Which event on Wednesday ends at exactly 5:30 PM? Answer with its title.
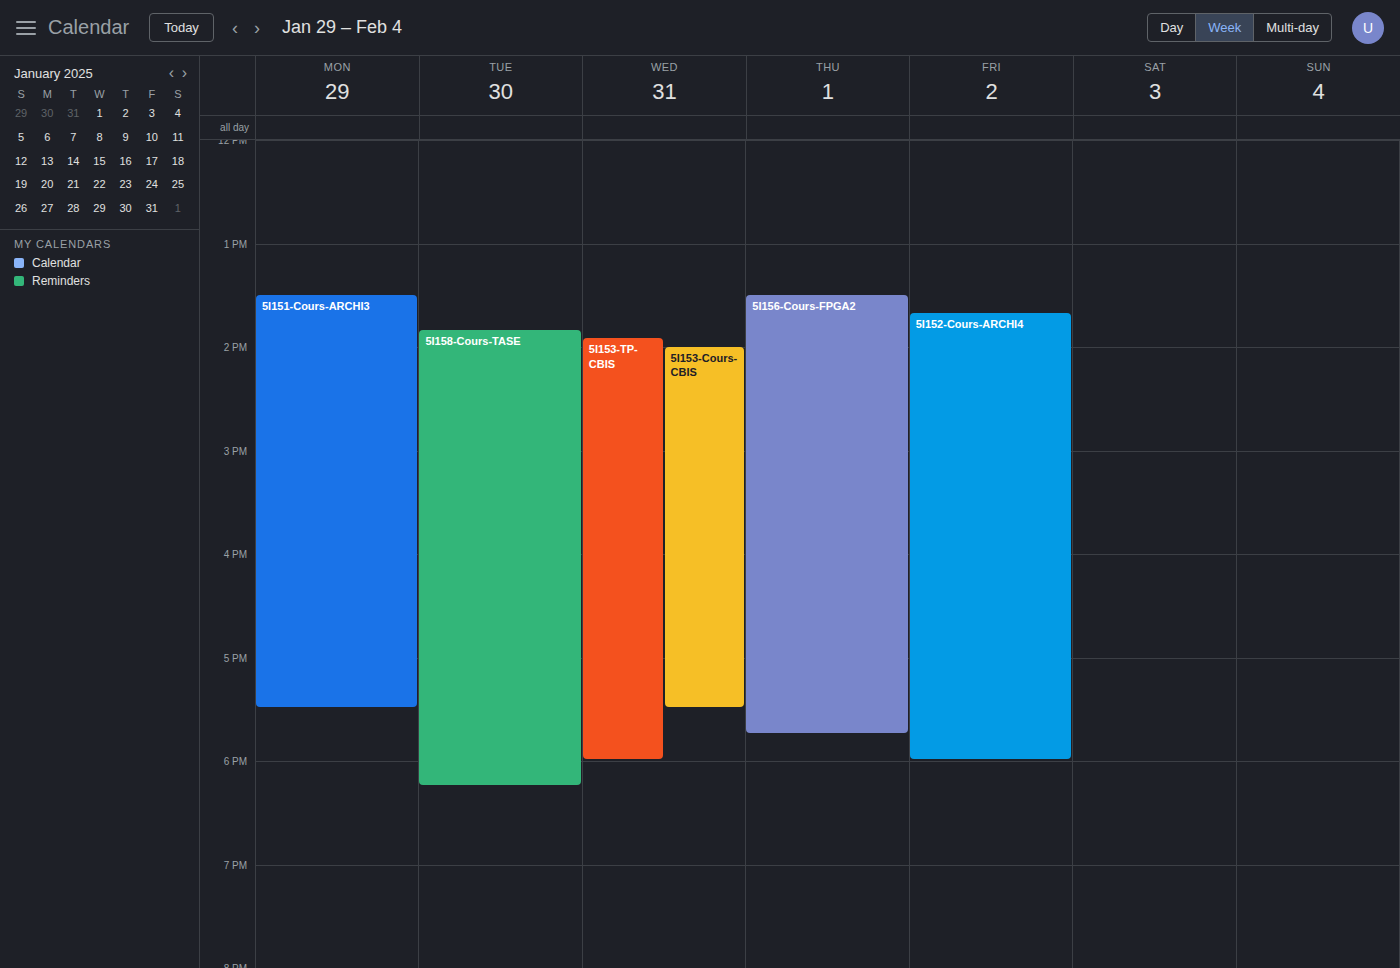
"5I153-Cours-CBIS"